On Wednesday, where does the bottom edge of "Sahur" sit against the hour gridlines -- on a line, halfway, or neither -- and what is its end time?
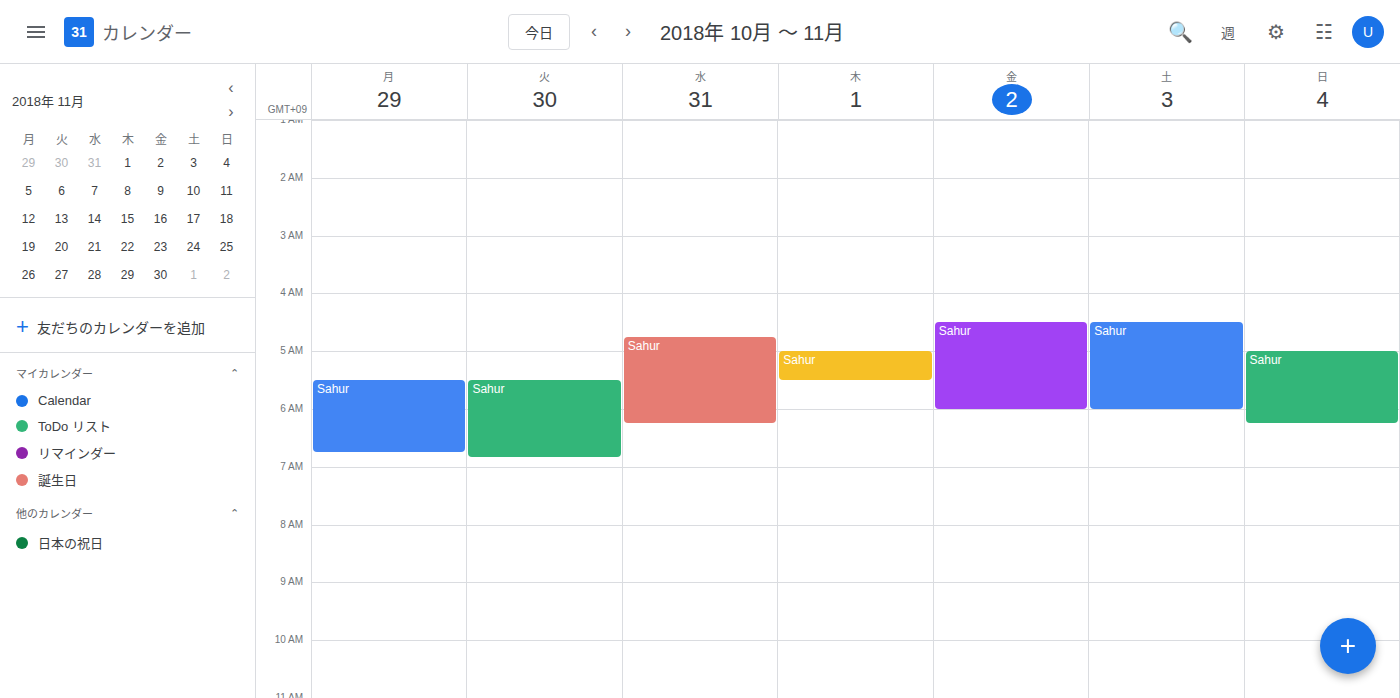
6:15 AM -- neither: a quarter of the way from the 6 AM line to the 7 AM line.